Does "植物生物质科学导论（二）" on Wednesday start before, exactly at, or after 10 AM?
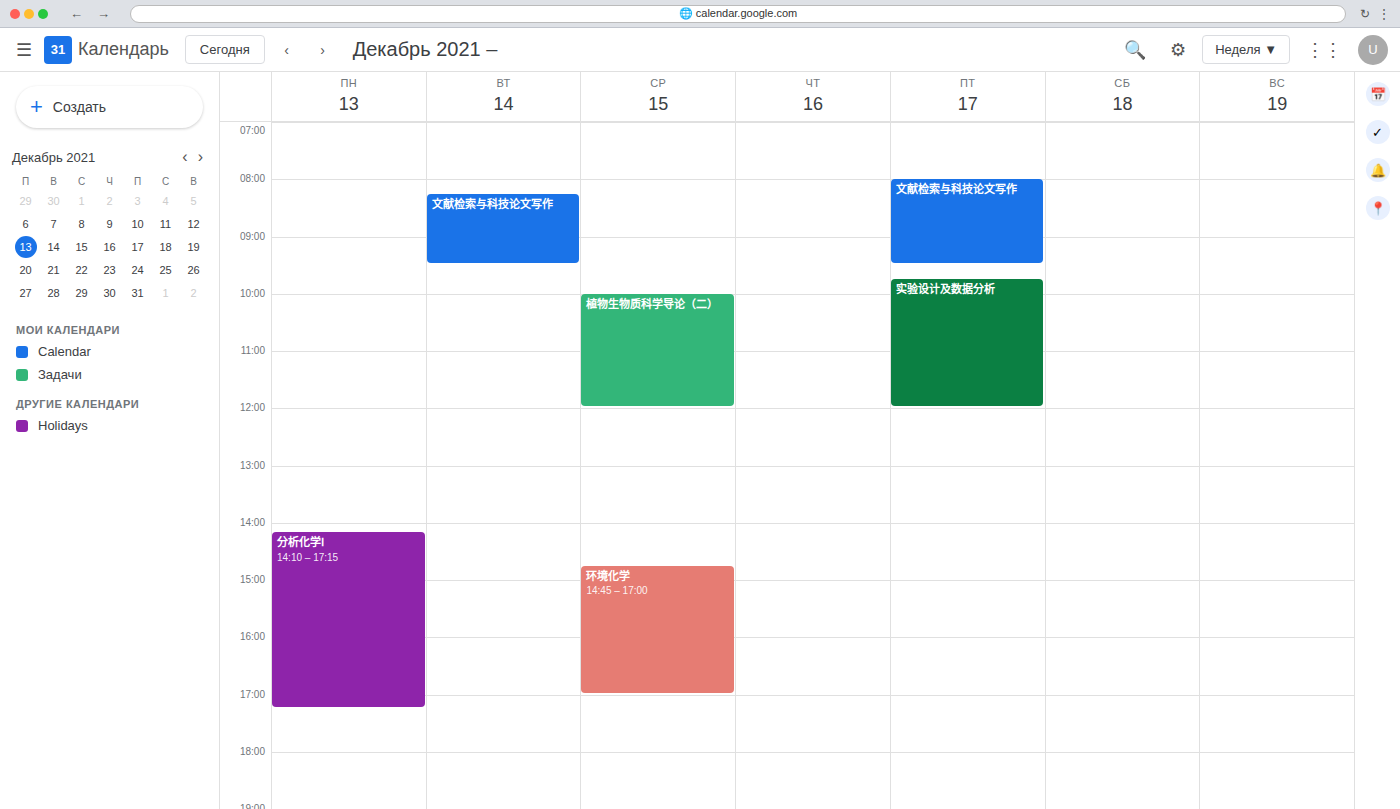
10:00 AM -- exactly at 10 AM, on the 10 AM line.